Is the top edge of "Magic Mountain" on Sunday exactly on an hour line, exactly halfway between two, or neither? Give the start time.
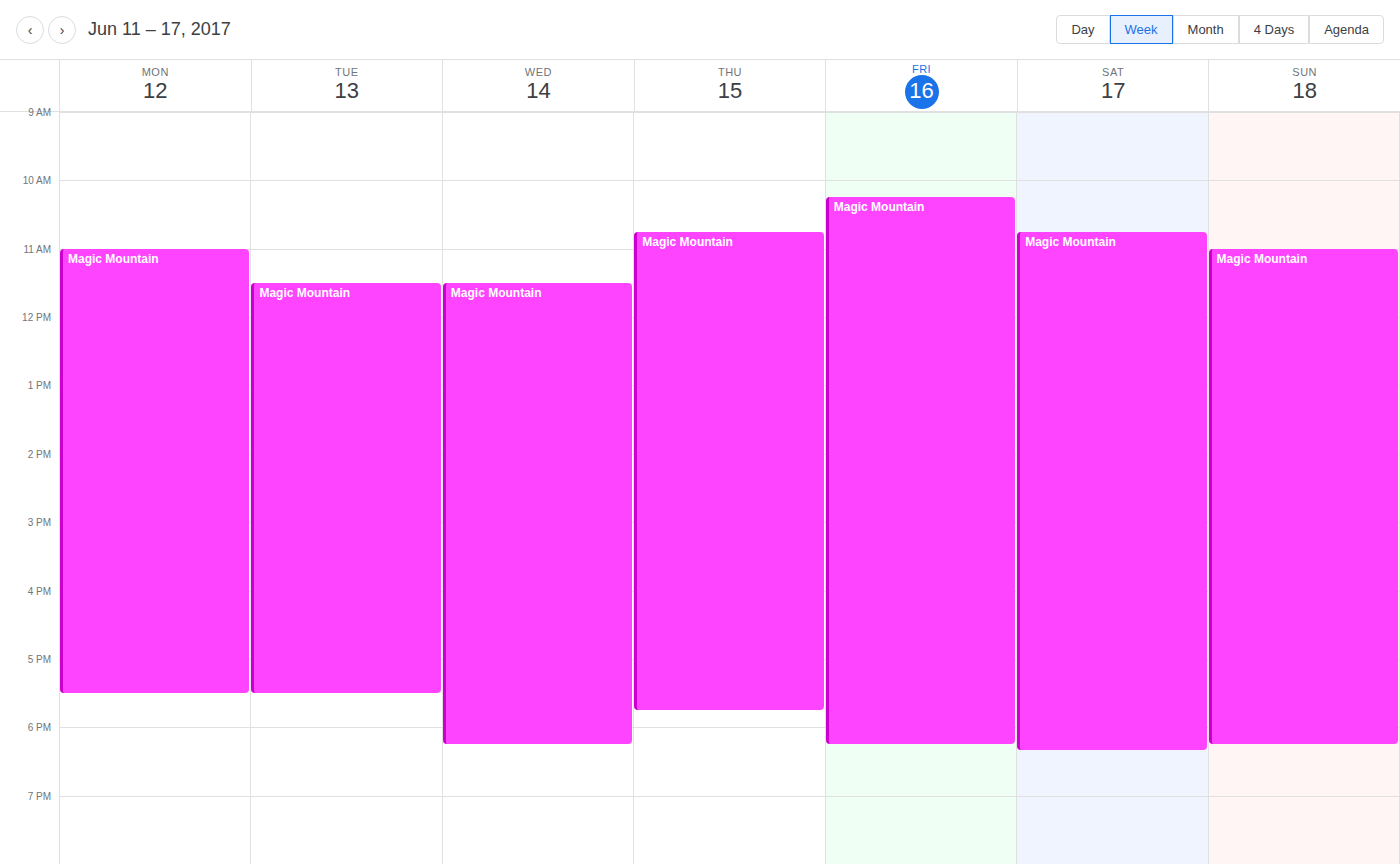
11:00 AM -- exactly on the 11 AM line.